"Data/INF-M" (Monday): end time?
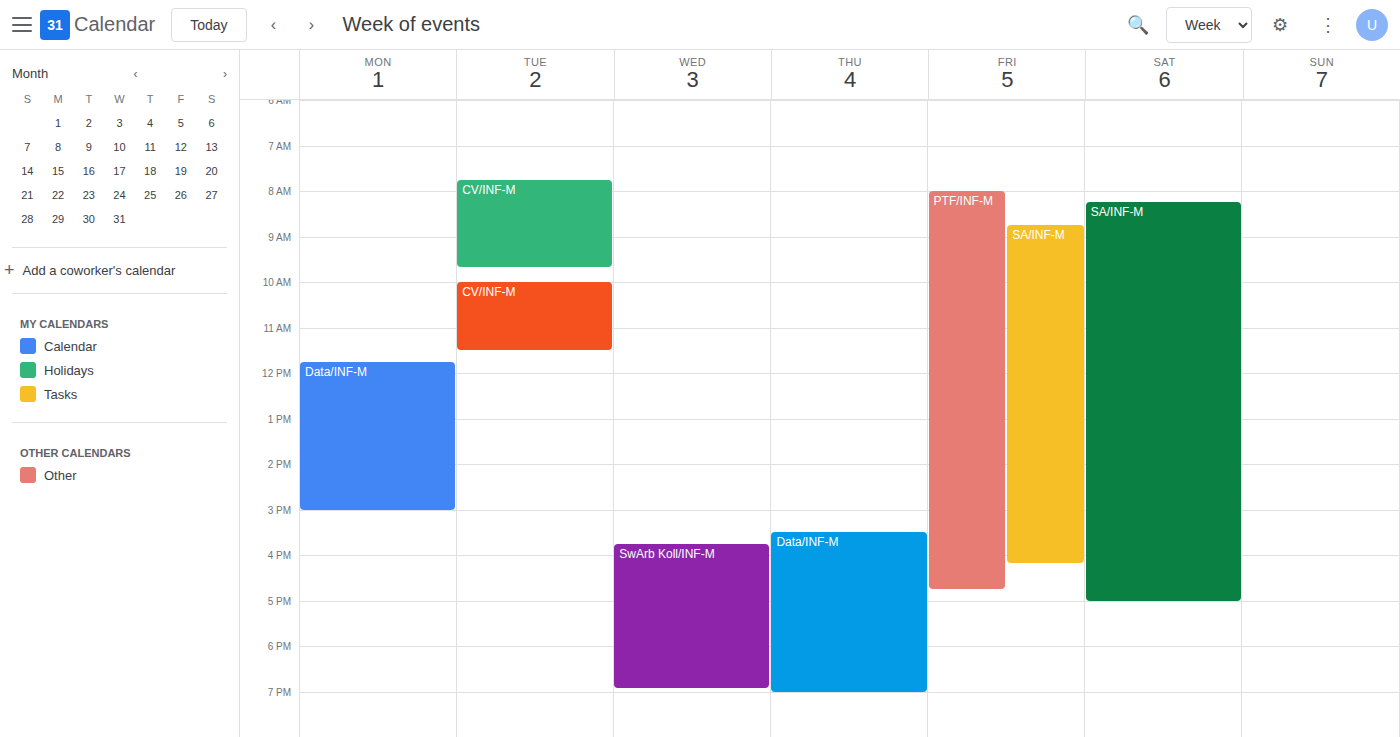
3:00 PM